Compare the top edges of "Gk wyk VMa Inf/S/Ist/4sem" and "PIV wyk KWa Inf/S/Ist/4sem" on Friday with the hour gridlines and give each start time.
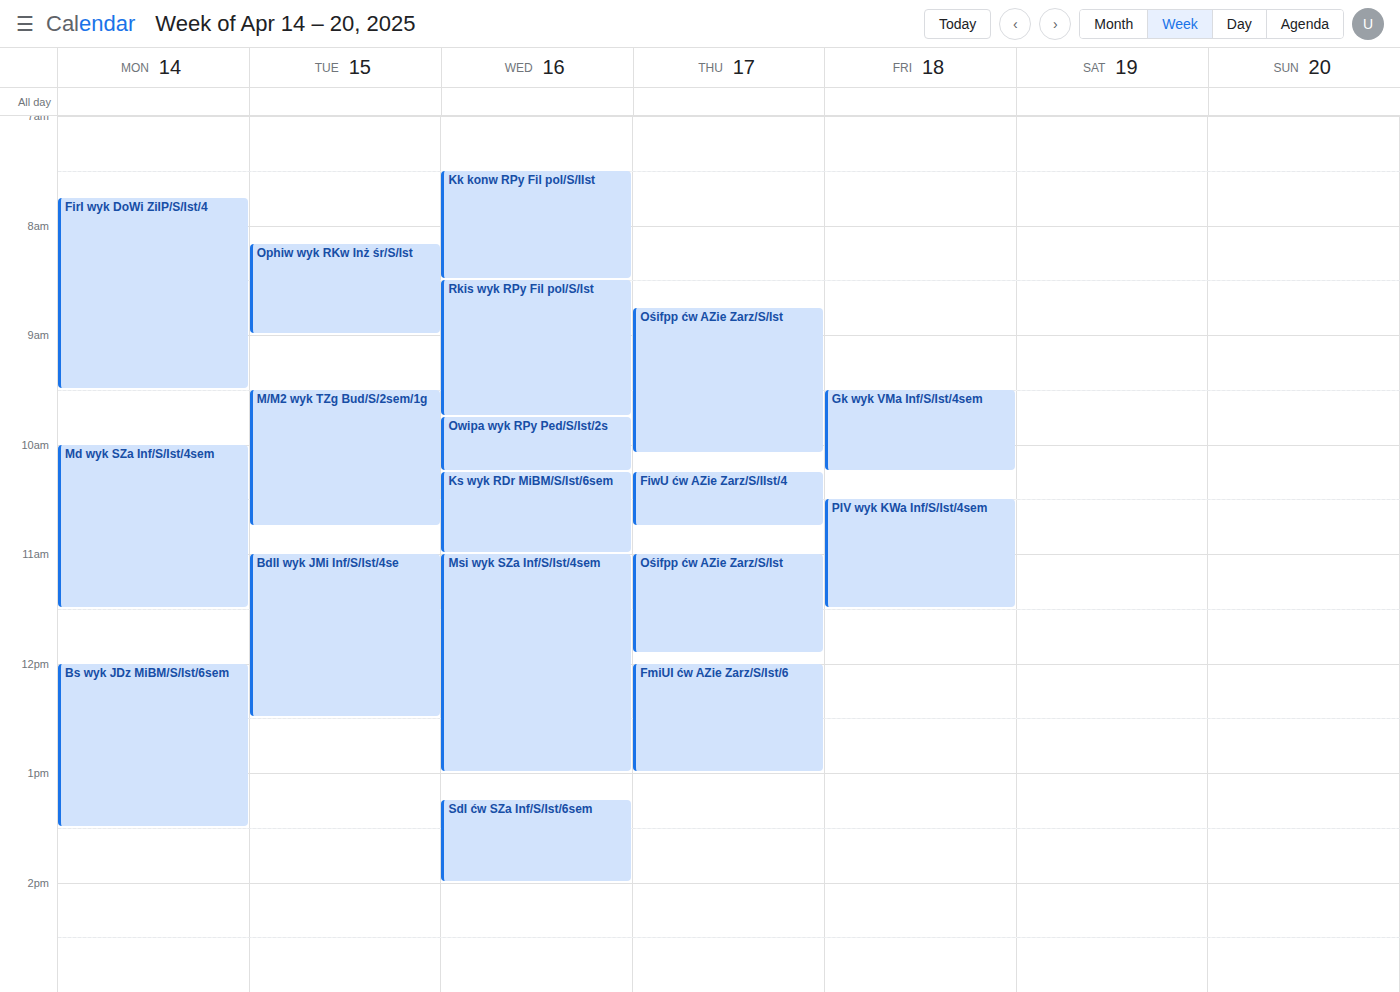
"Gk wyk VMa Inf/S/Ist/4sem": 9:30 AM, halfway between the 9 AM and 10 AM lines. "PIV wyk KWa Inf/S/Ist/4sem": 10:30 AM, halfway between the 10 AM and 11 AM lines.